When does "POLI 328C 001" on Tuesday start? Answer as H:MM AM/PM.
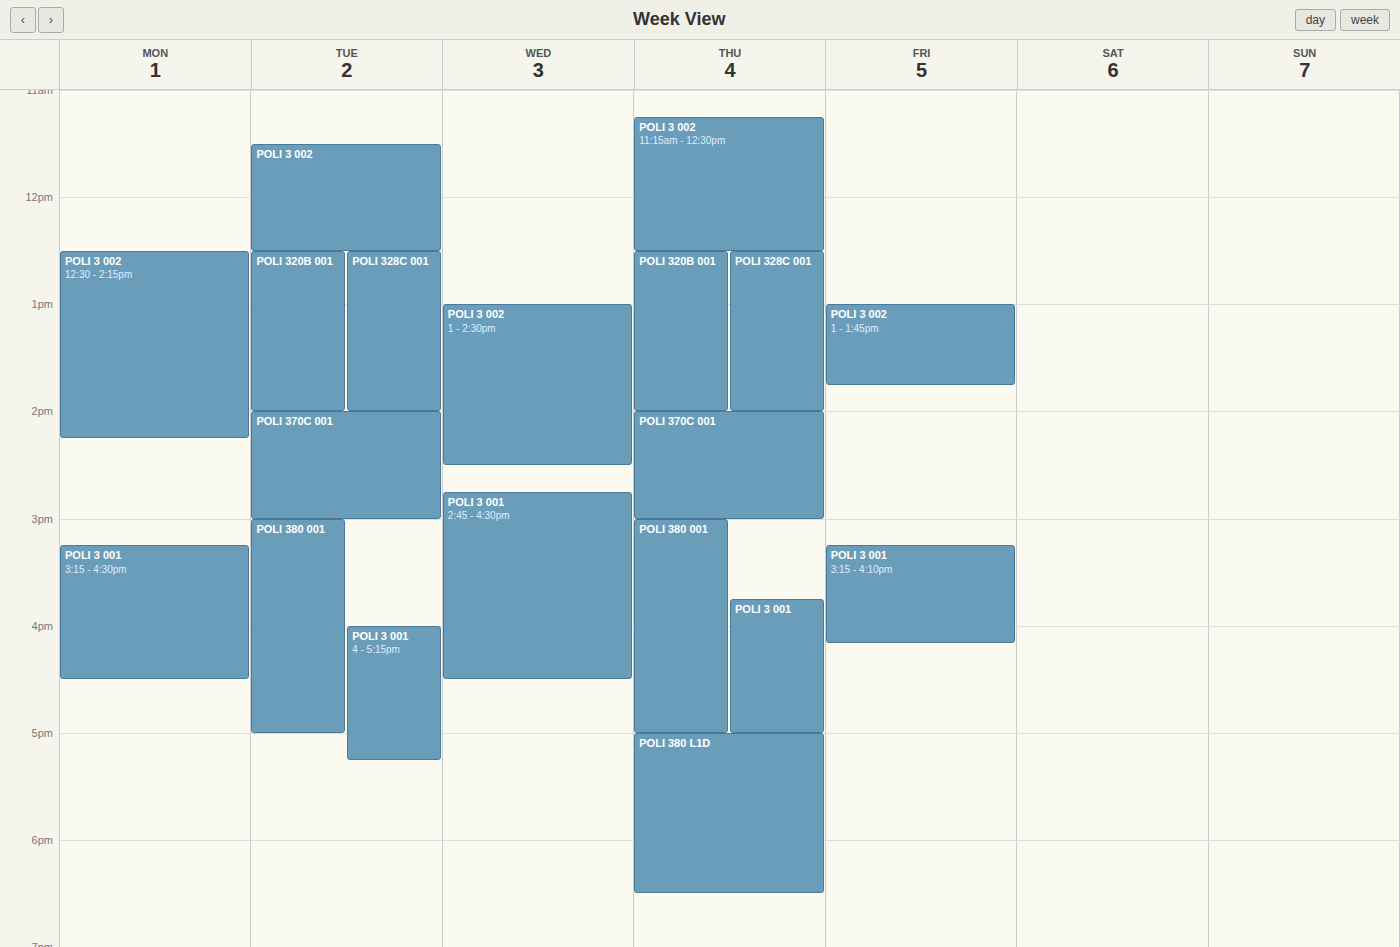
12:30 PM